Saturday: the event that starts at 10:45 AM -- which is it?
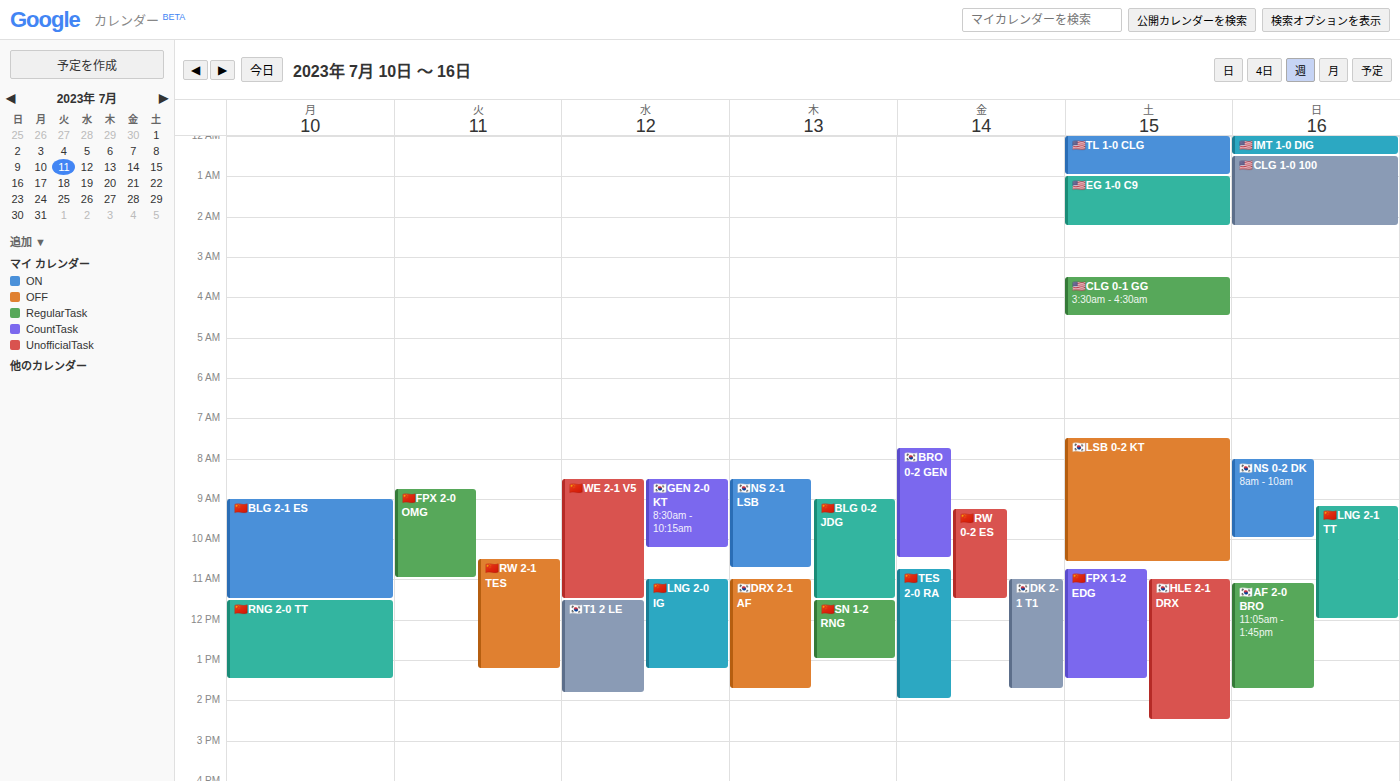
"🇨🇳FPX 1-2 EDG"